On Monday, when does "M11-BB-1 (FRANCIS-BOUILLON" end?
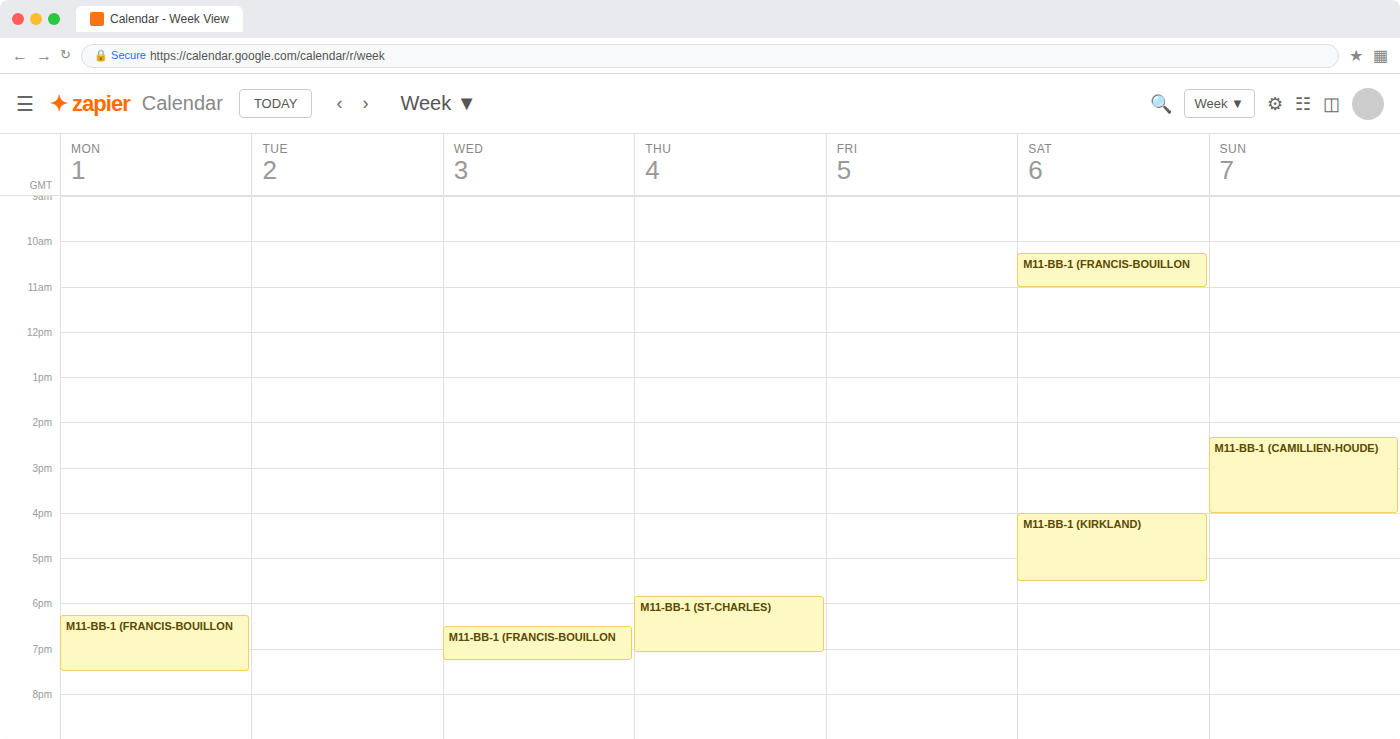
7:30 PM